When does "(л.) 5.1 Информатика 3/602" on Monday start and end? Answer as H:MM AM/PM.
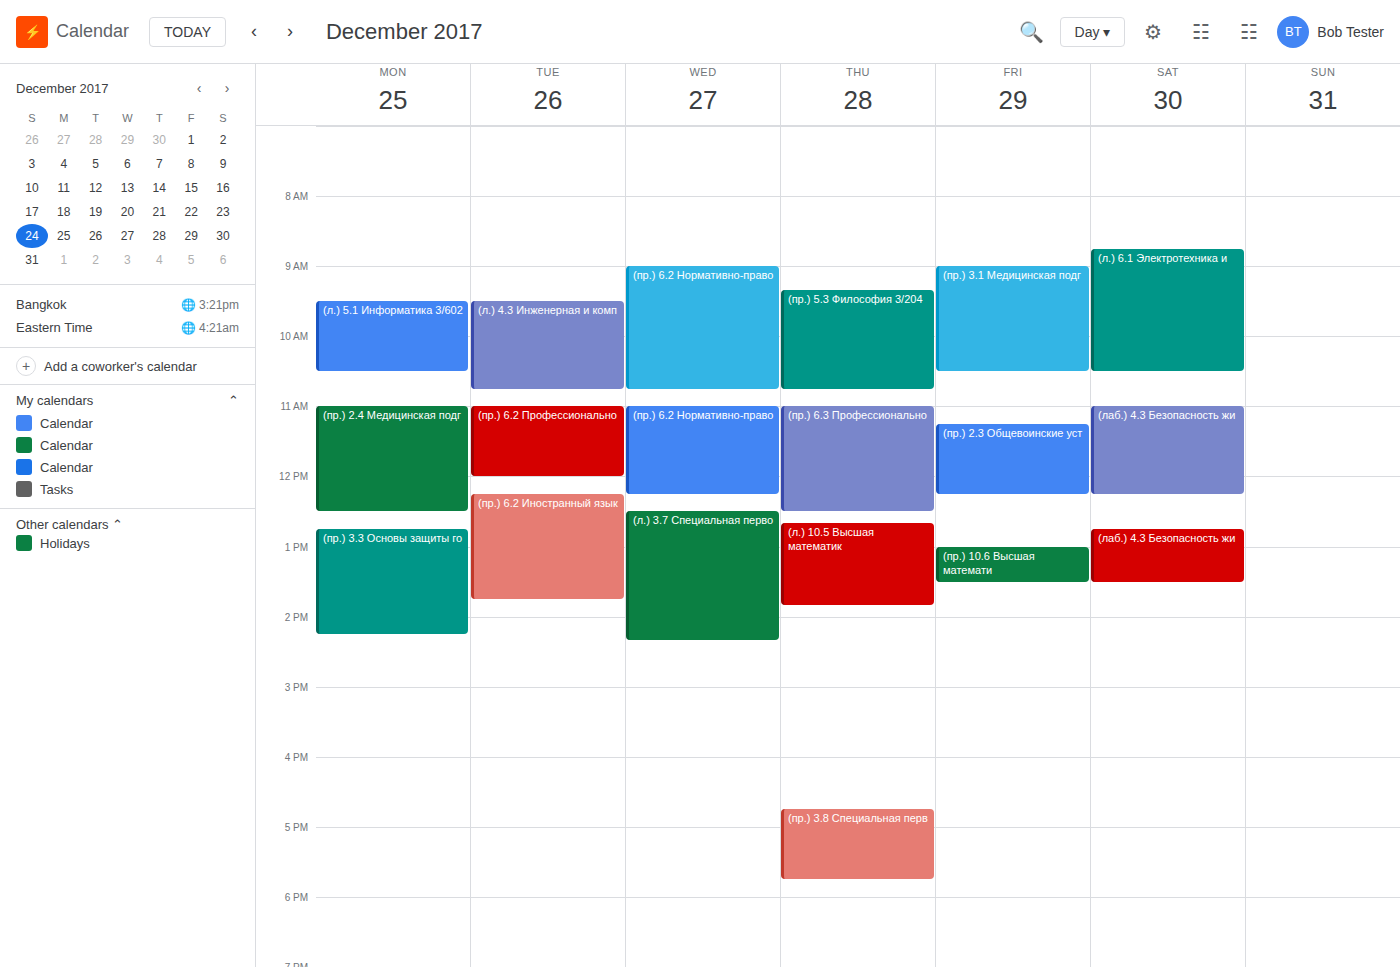
9:30 AM to 10:30 AM